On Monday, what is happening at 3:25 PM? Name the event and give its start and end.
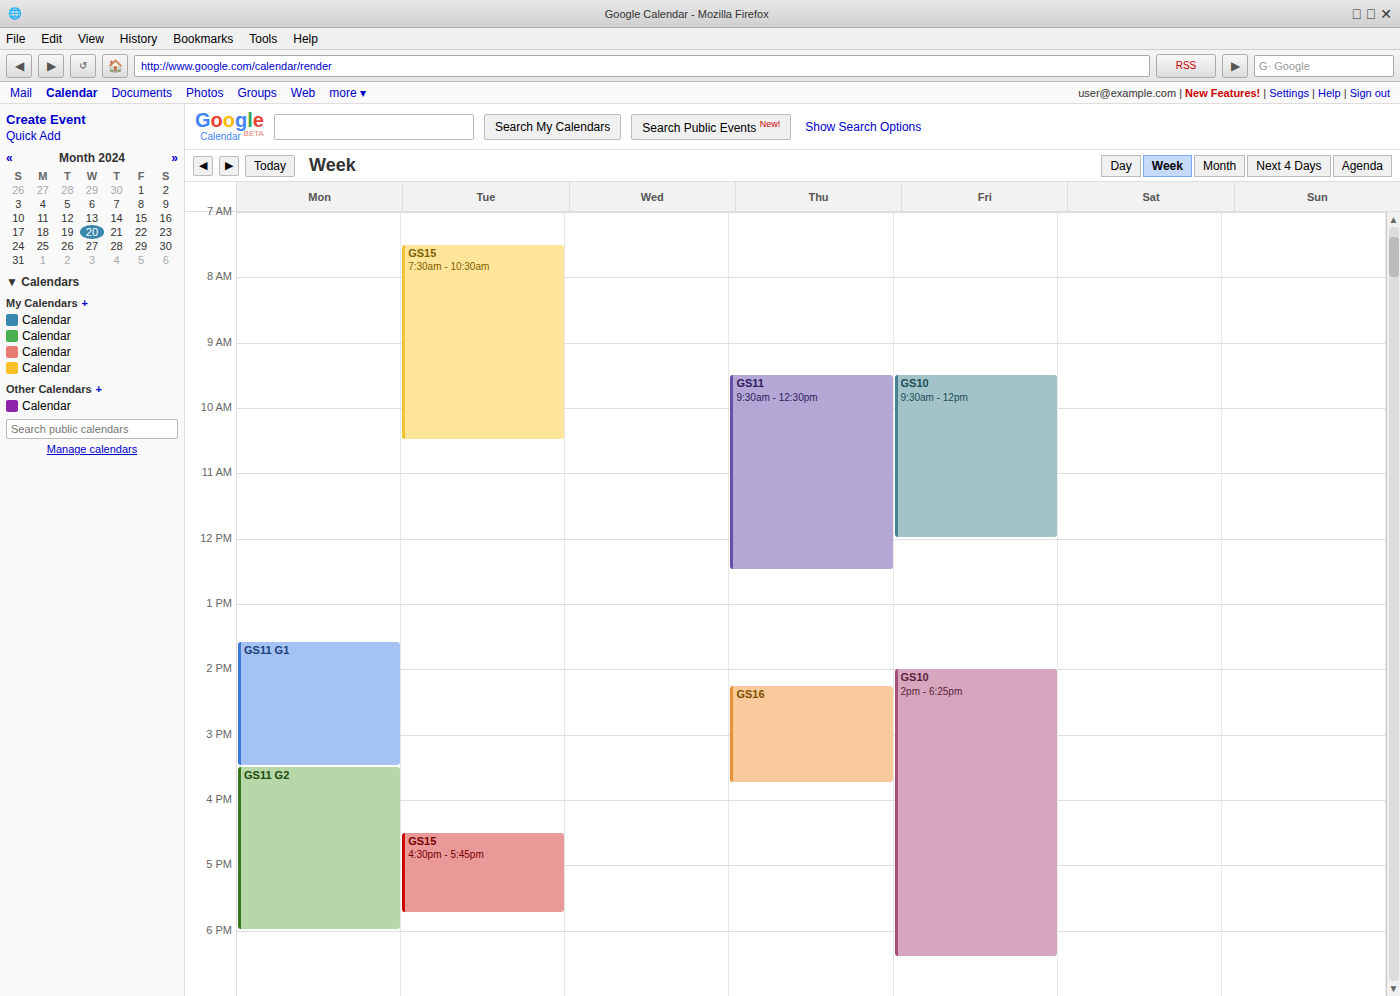
"GS11 G1", 1:35 PM to 3:30 PM